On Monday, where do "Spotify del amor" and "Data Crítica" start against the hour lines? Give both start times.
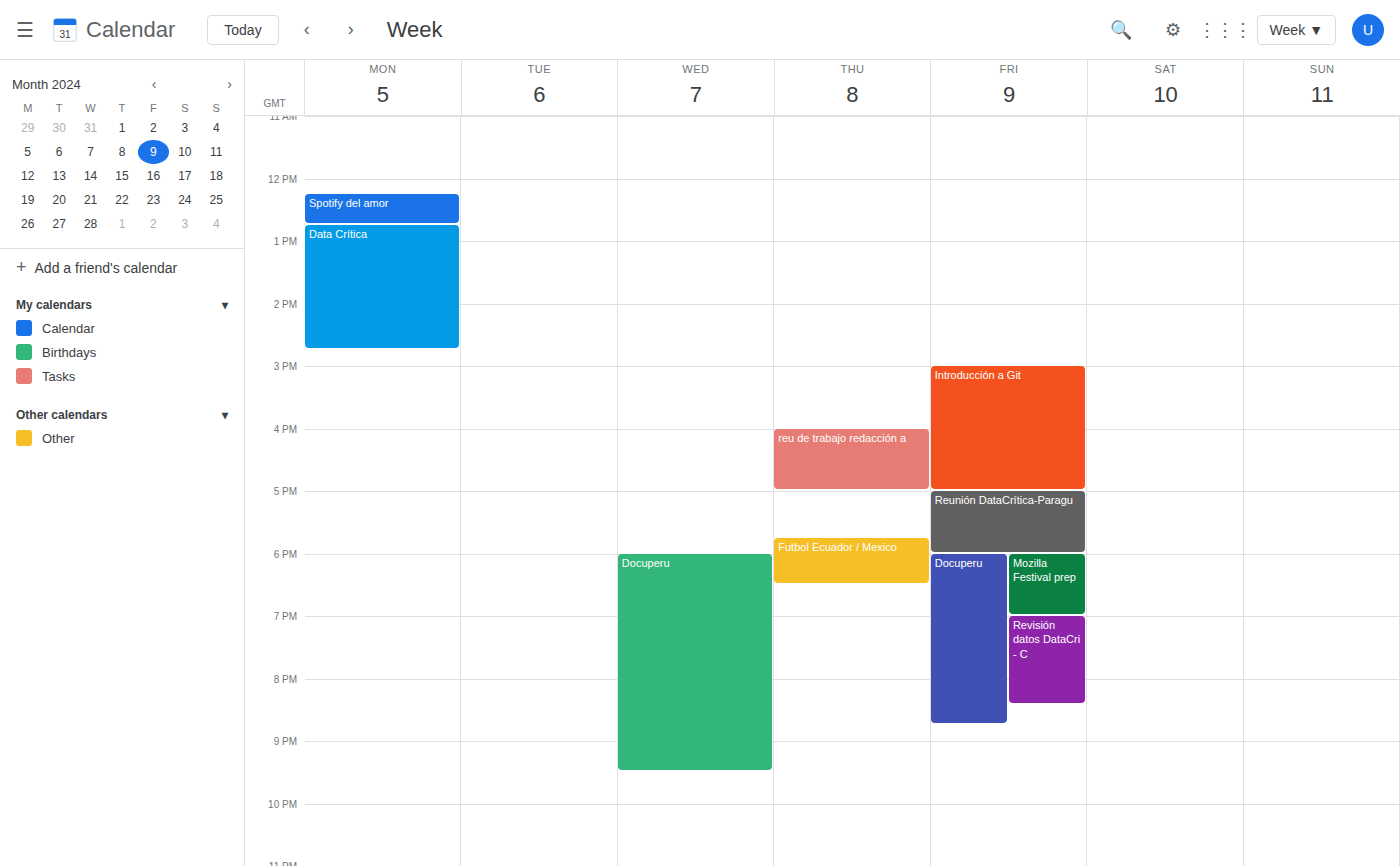
"Spotify del amor": 12:15, neither: a quarter of the way from the 12:00 line to the 13:00 line. "Data Crítica": 12:45, neither: three quarters of the way from the 12:00 line to the 13:00 line.